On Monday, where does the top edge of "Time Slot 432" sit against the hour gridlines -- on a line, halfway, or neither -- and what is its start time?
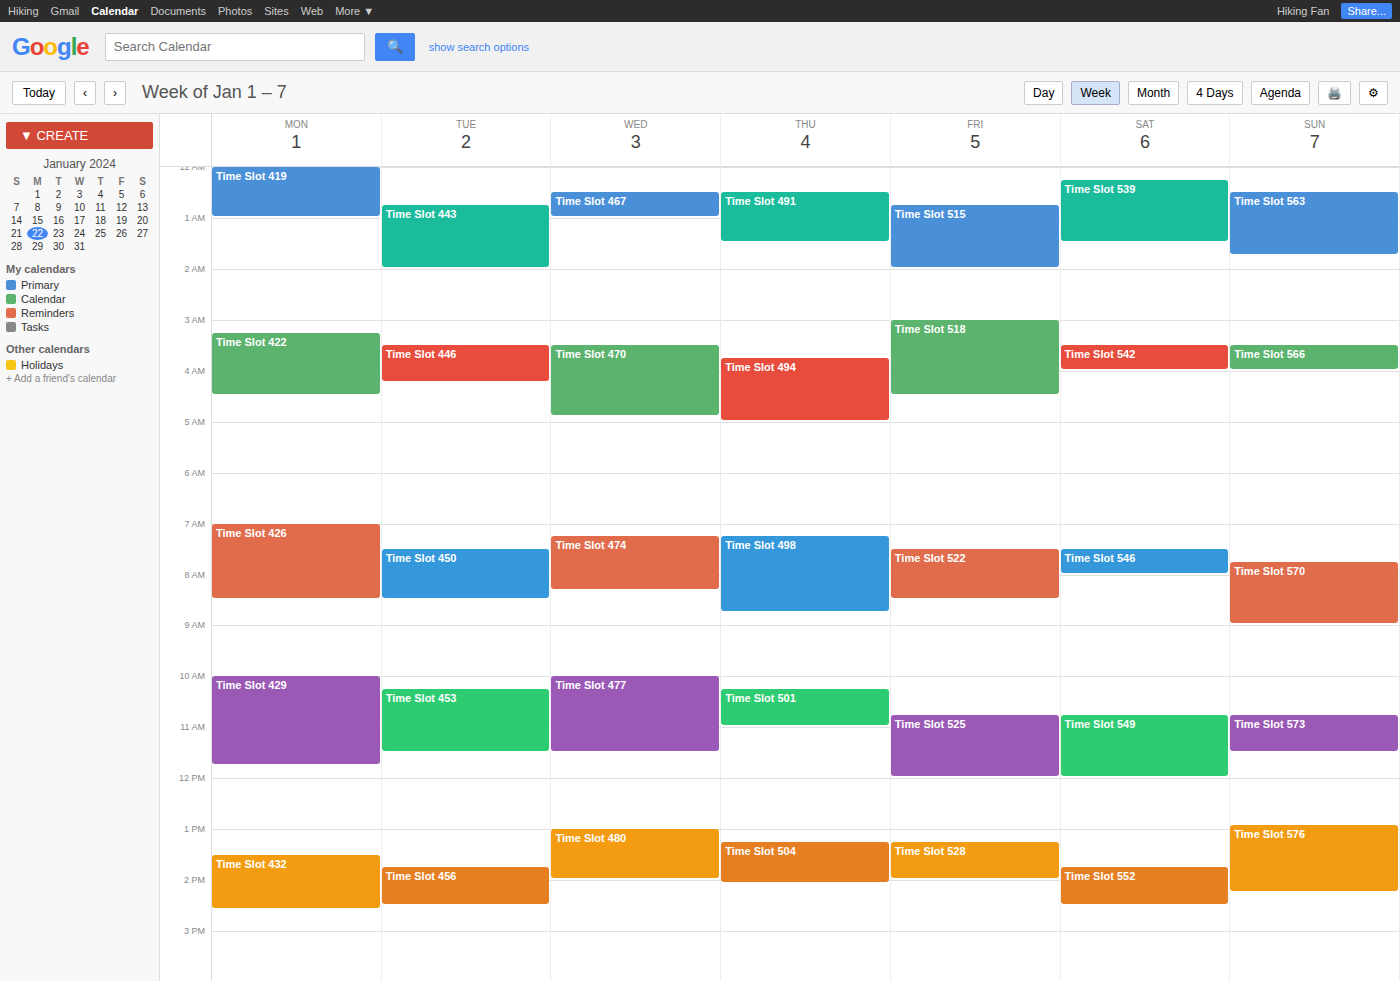
1:30 PM -- halfway between the 1 PM and 2 PM lines.